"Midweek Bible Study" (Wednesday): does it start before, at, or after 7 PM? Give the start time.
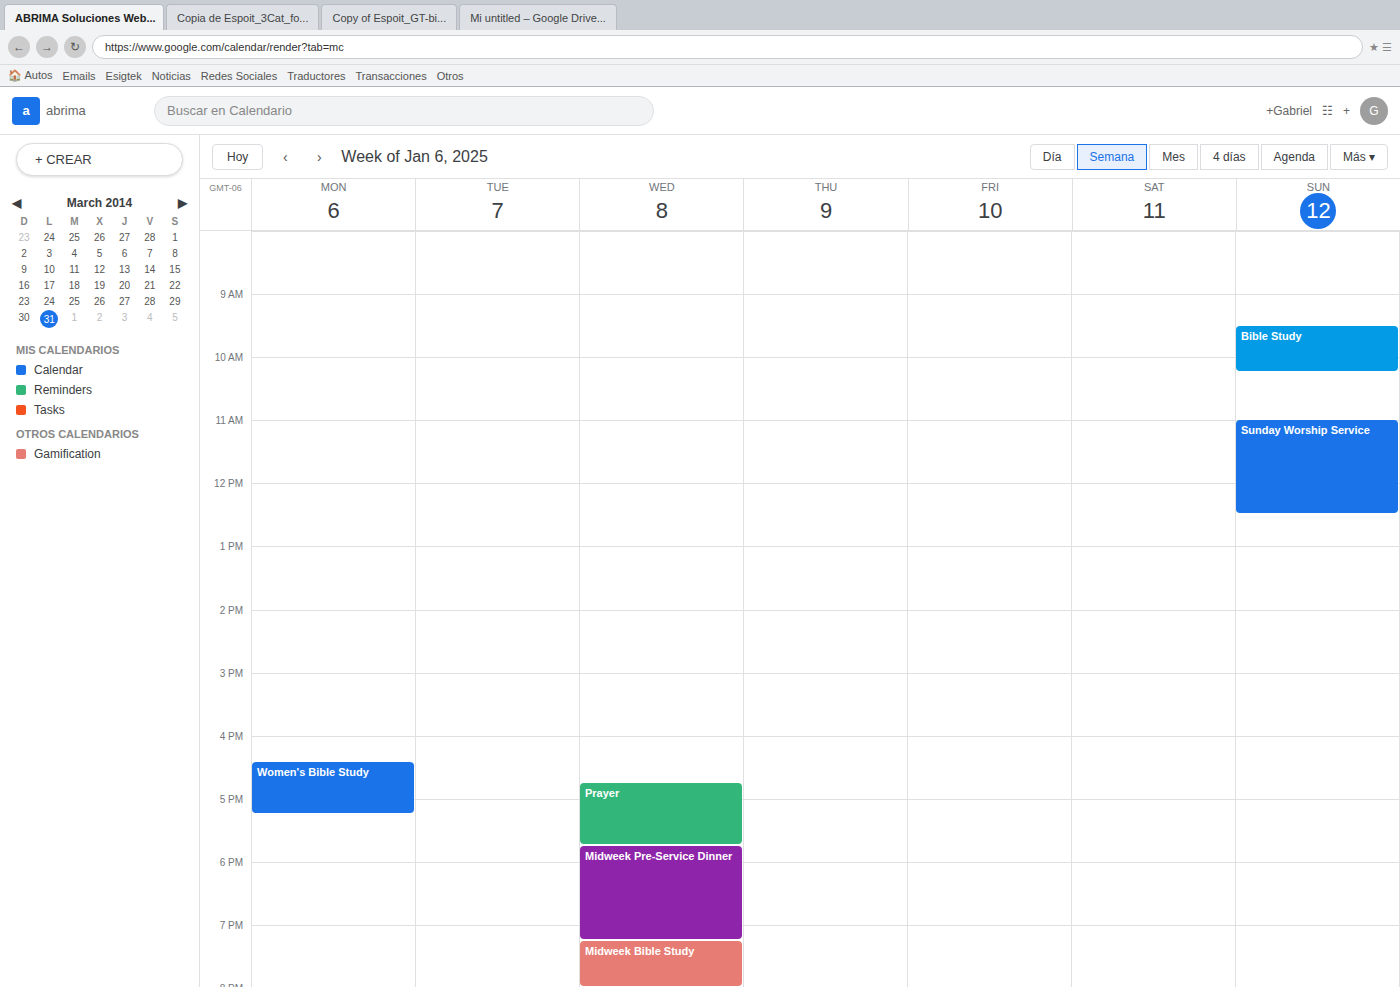
7:15 PM -- after 7 PM, 15 minutes below the 7 PM line.